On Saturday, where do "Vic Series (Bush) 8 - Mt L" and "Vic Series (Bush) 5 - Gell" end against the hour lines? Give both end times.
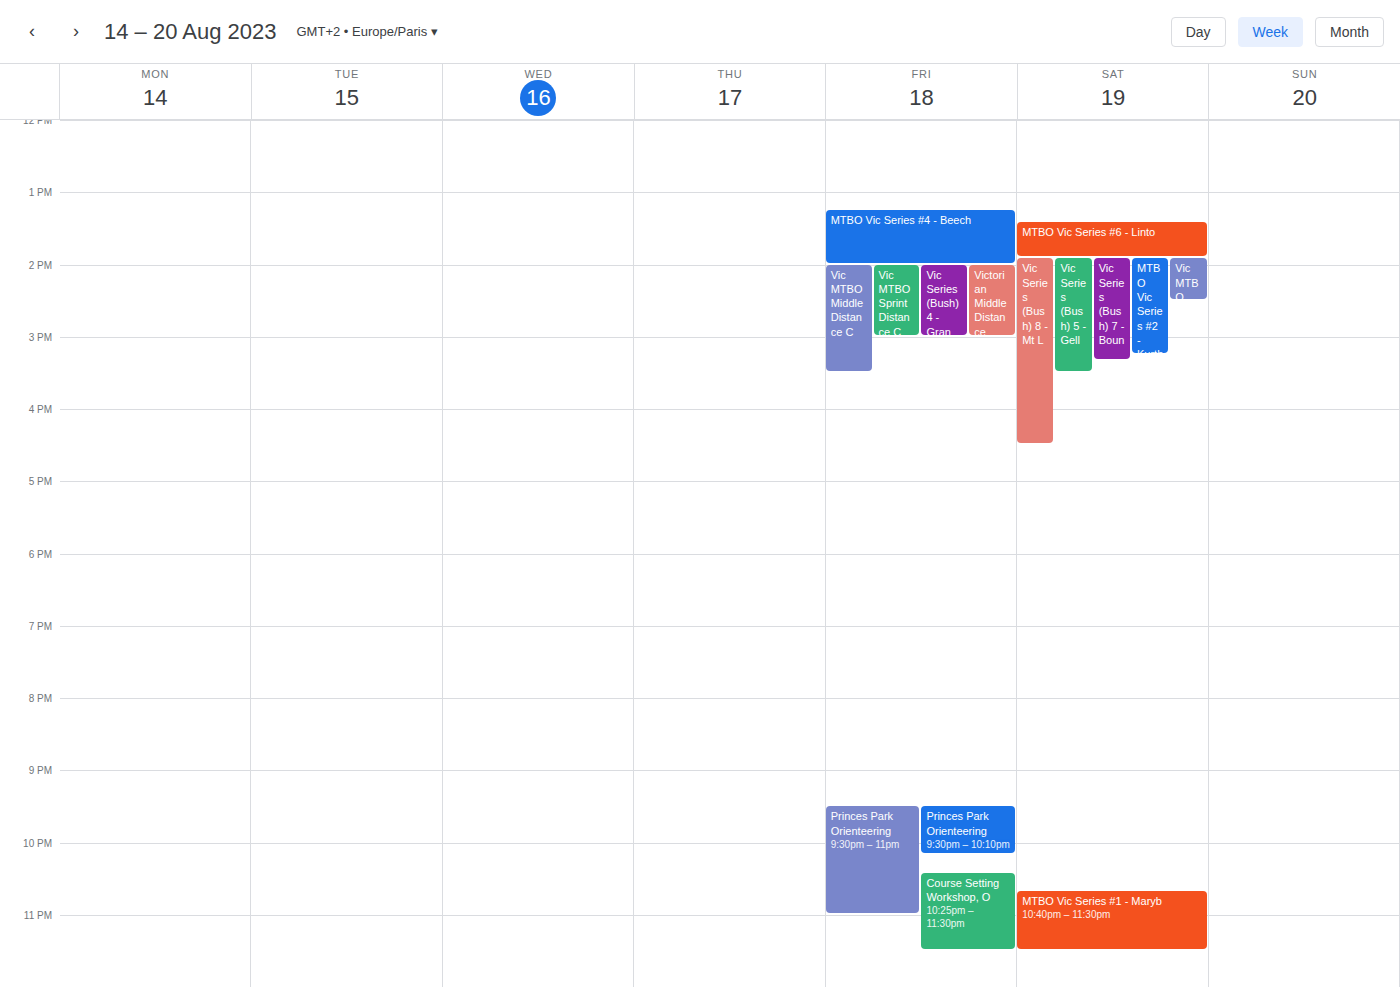
"Vic Series (Bush) 8 - Mt L": 16:30, halfway between the 16:00 and 17:00 lines. "Vic Series (Bush) 5 - Gell": 15:30, halfway between the 15:00 and 16:00 lines.